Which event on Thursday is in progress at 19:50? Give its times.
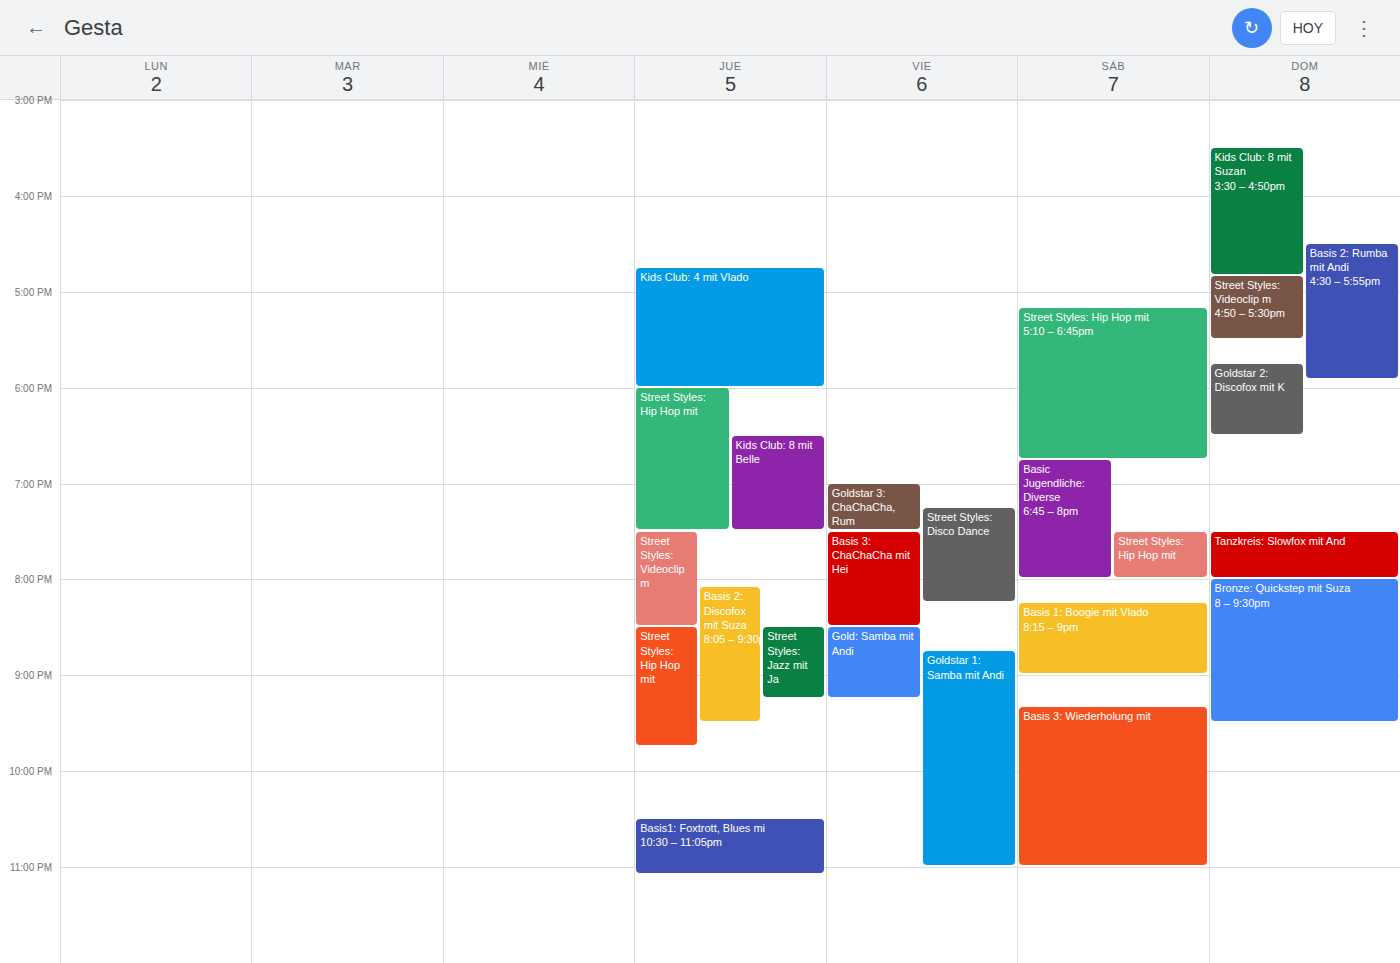
"Street Styles: Videoclip m", 19:30 to 20:30